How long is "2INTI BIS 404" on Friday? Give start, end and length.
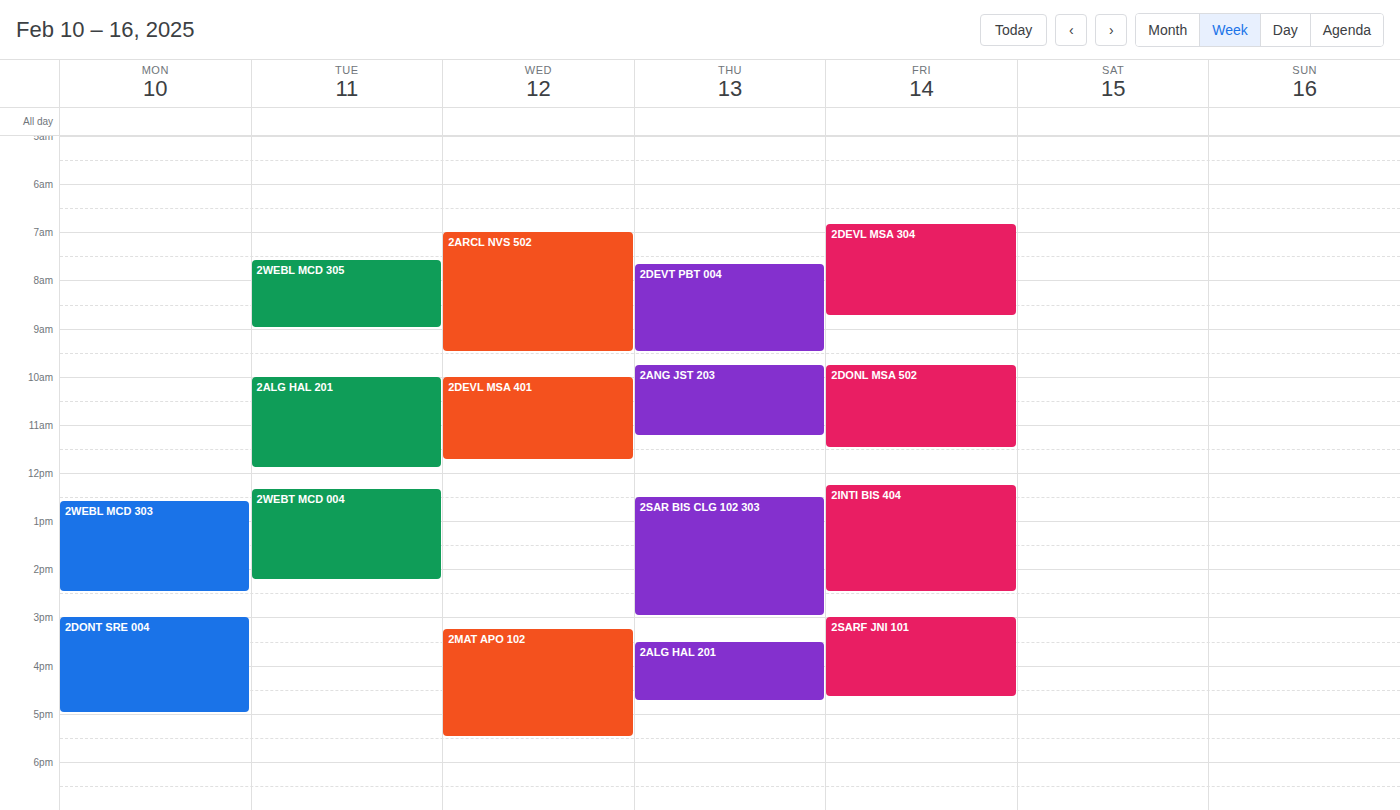
12:15 PM to 2:30 PM, 2 hours 15 minutes